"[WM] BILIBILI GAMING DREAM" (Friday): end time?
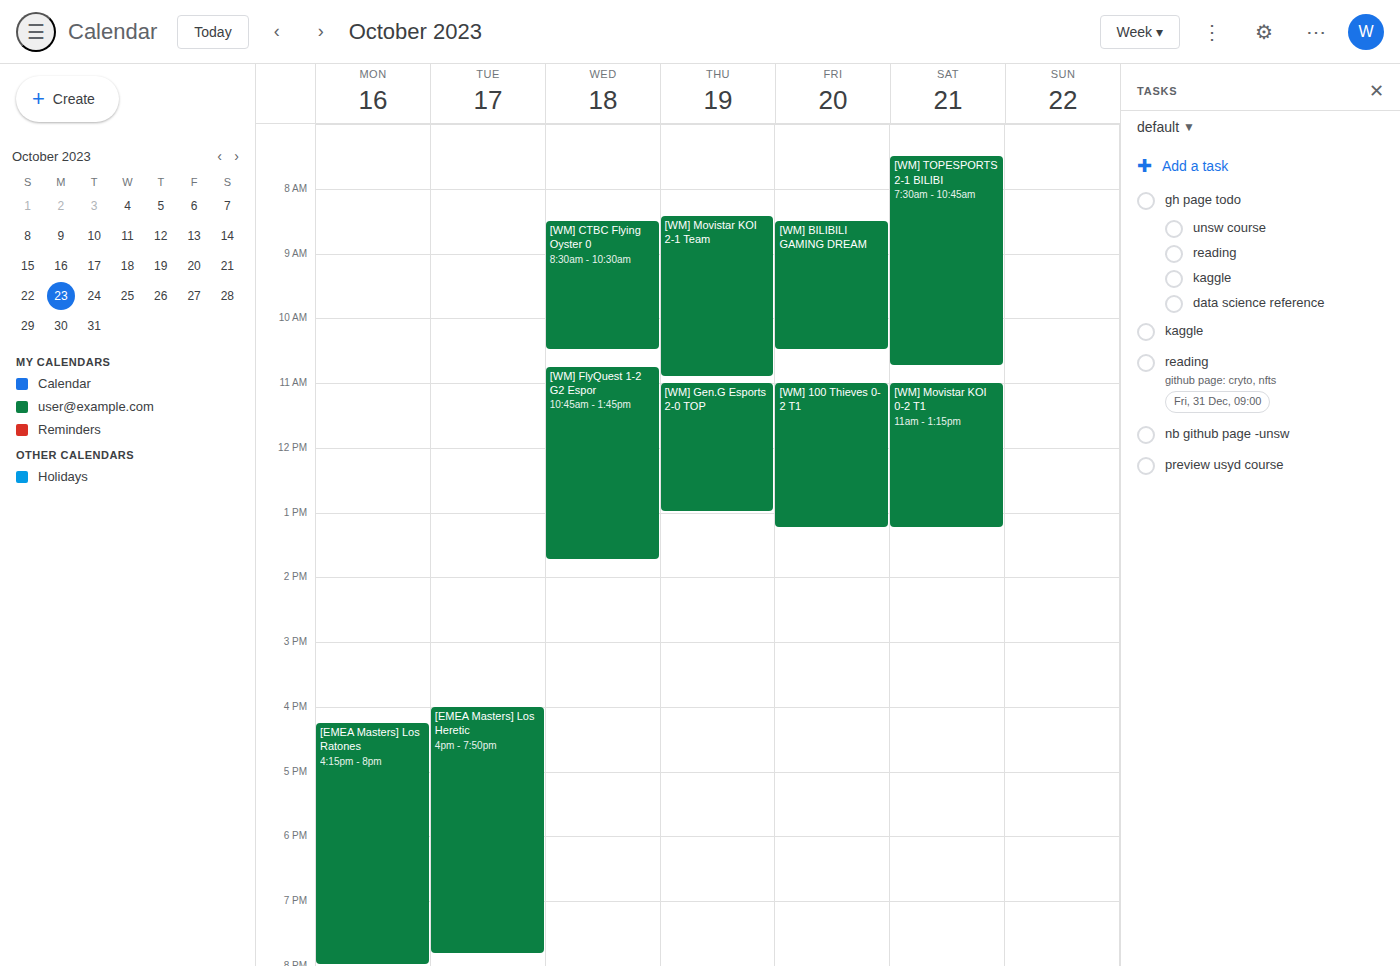
10:30 AM